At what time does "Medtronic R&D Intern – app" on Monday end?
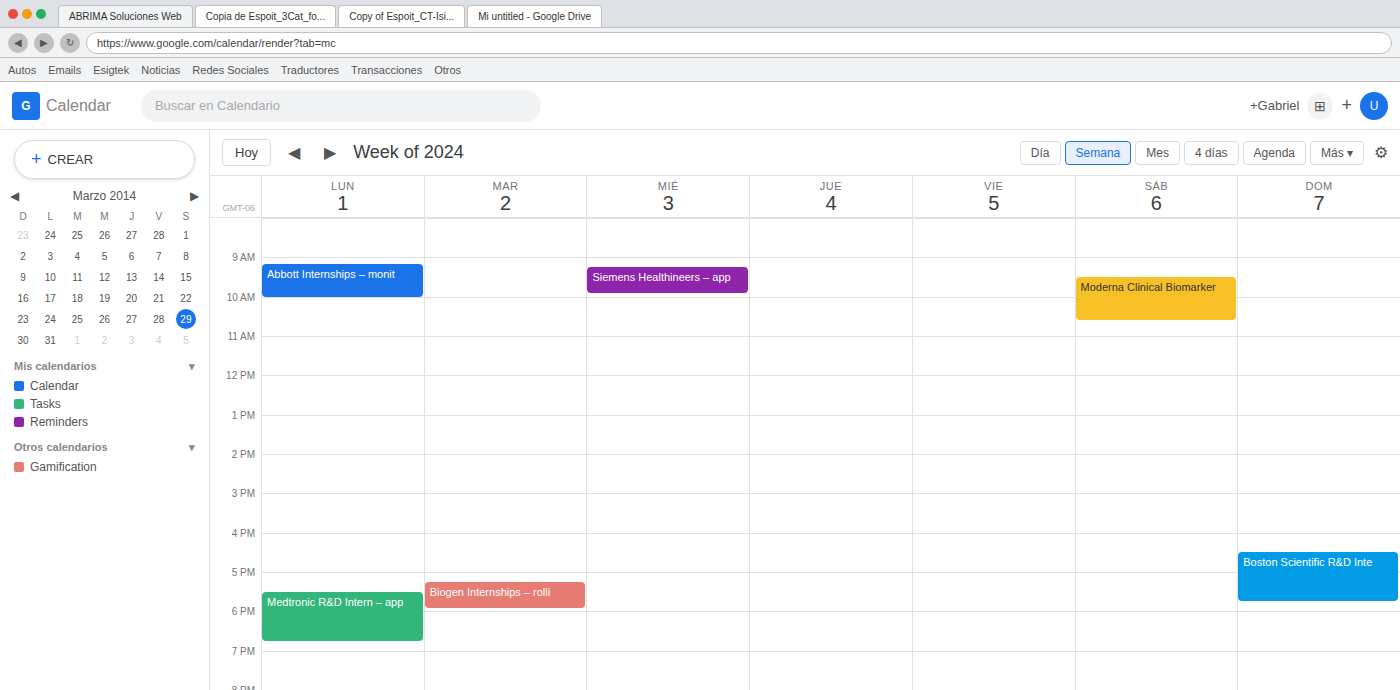
6:45 PM